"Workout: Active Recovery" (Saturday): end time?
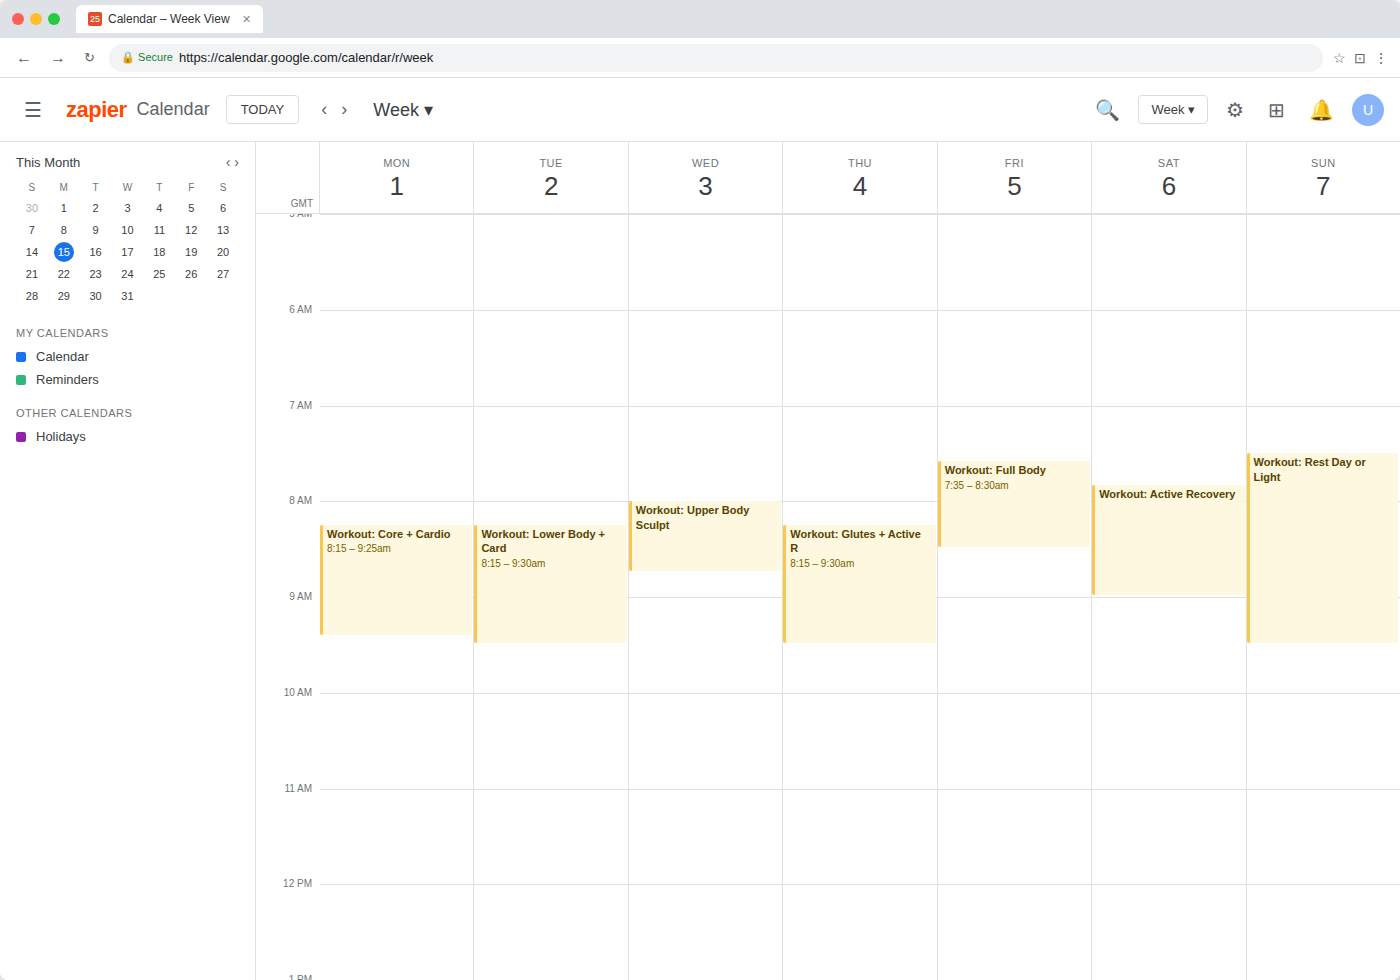
09:00